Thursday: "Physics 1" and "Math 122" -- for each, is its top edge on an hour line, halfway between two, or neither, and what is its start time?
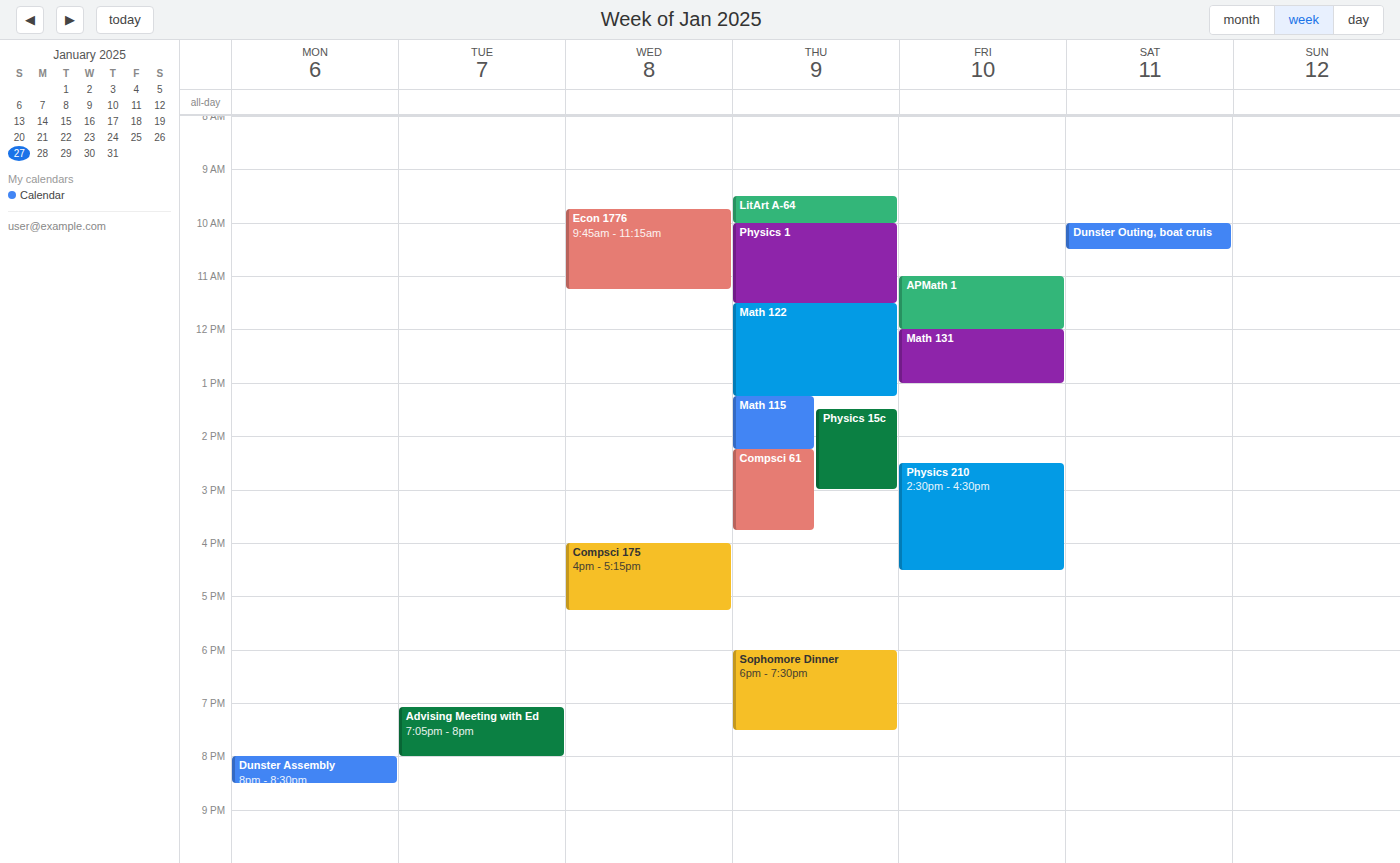
"Physics 1": 10:00 AM, exactly on the 10 AM line. "Math 122": 11:30 AM, halfway between the 11 AM and 12 PM lines.